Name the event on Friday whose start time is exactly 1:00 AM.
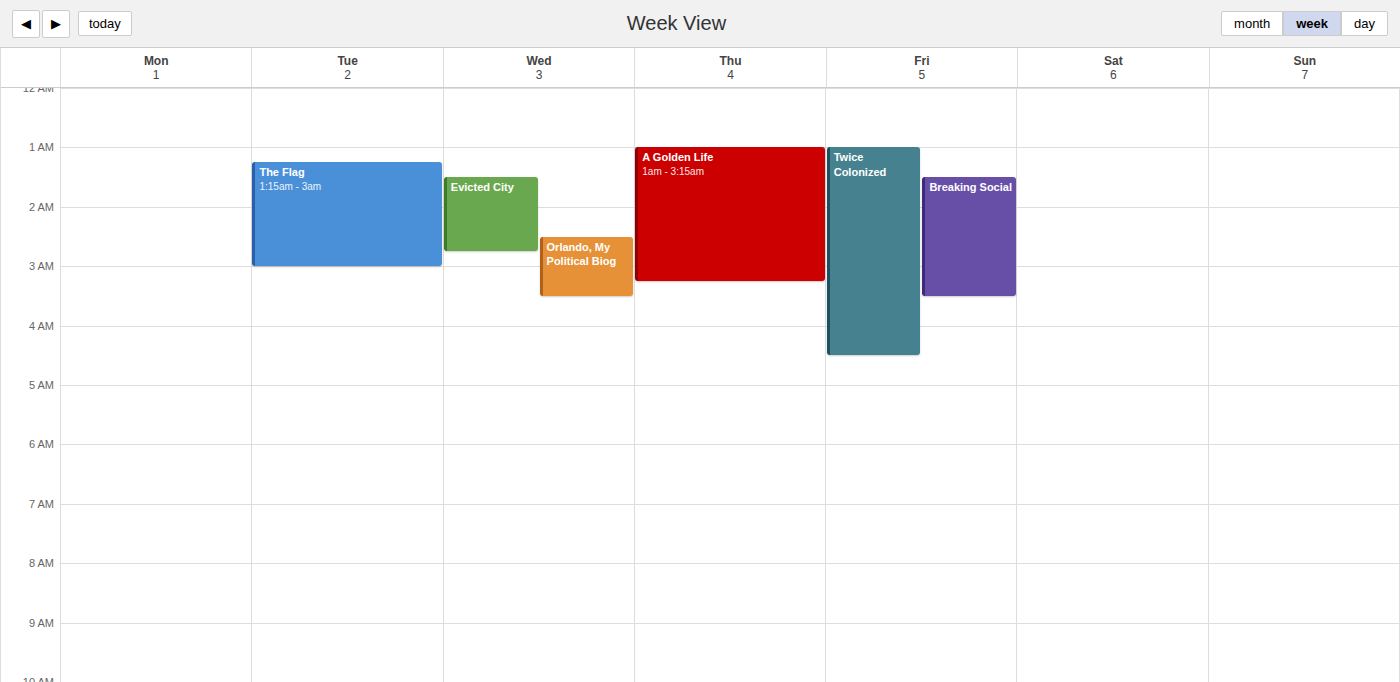
"Twice Colonized"